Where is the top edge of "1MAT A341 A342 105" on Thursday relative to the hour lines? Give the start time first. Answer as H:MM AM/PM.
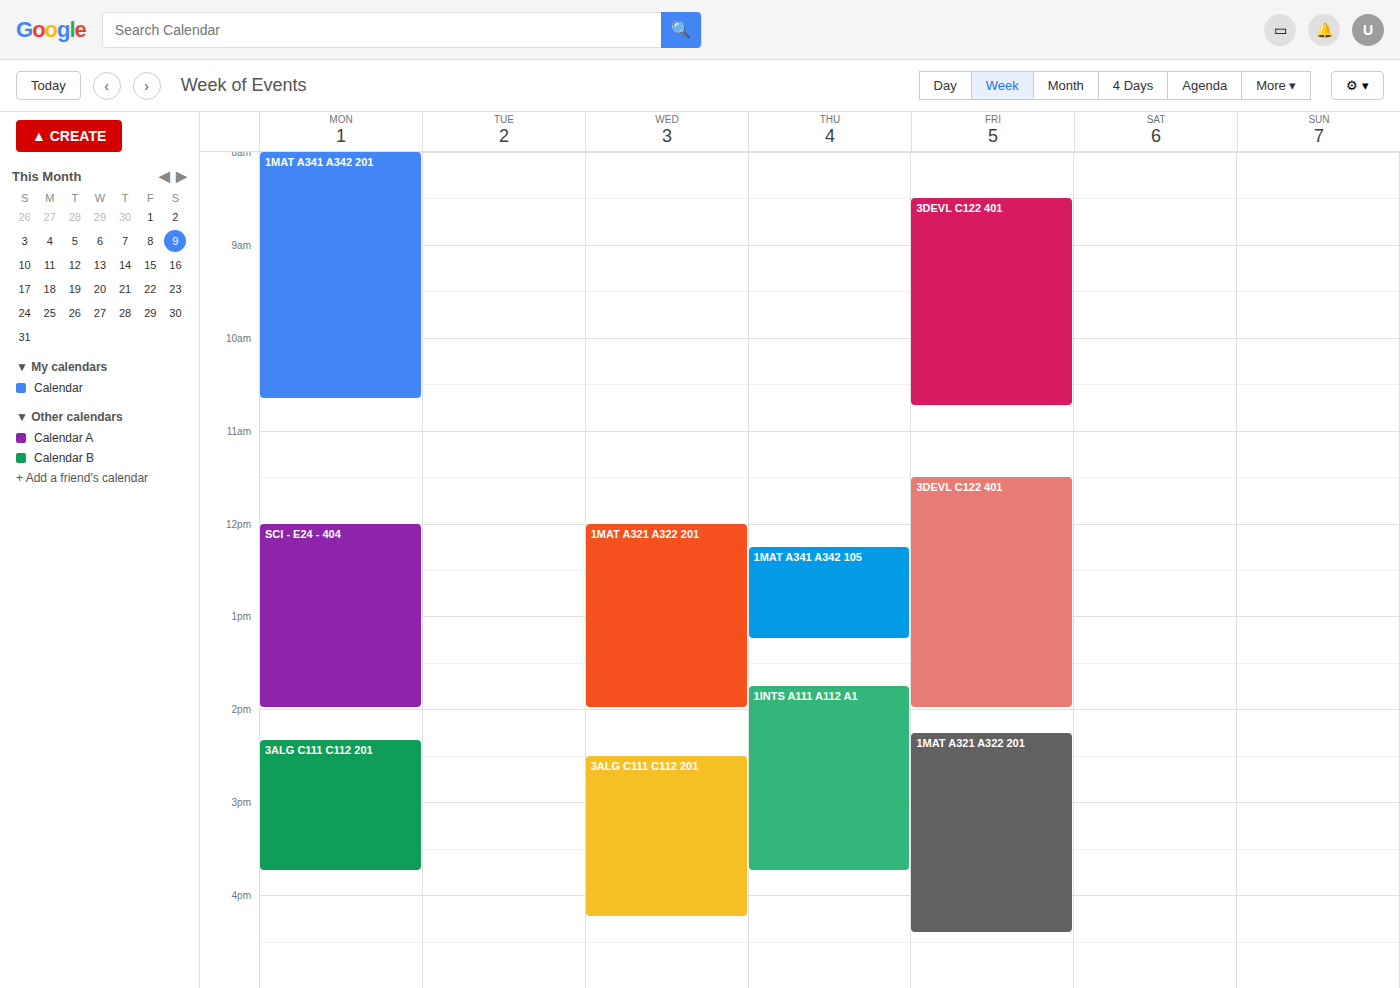
12:15 PM -- neither: a quarter of the way from the 12 PM line to the 1 PM line.